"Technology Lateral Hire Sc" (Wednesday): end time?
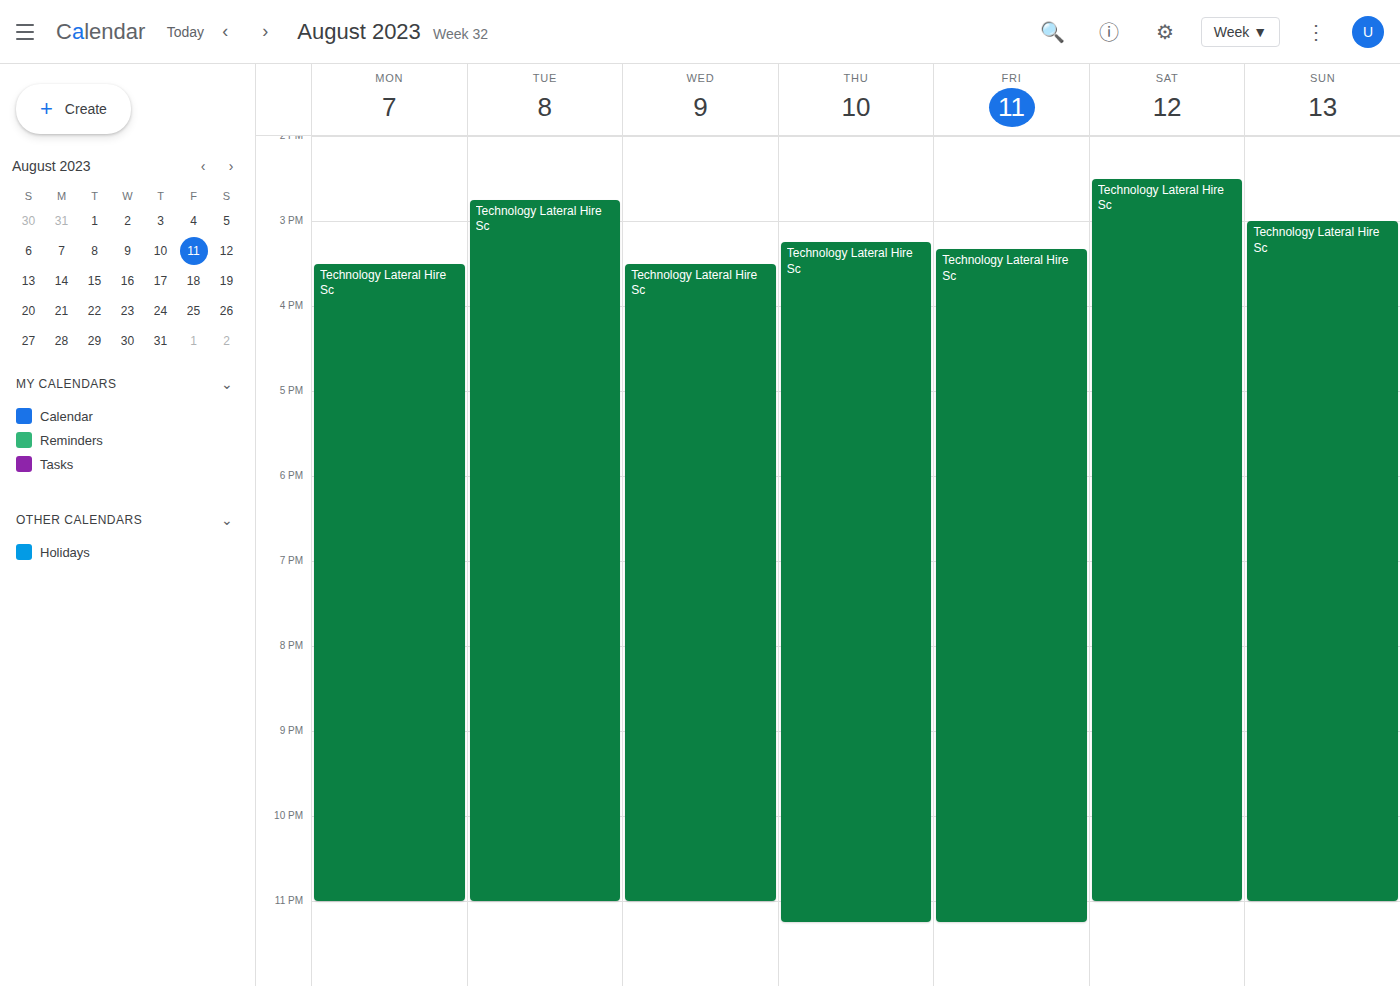
11:00 PM